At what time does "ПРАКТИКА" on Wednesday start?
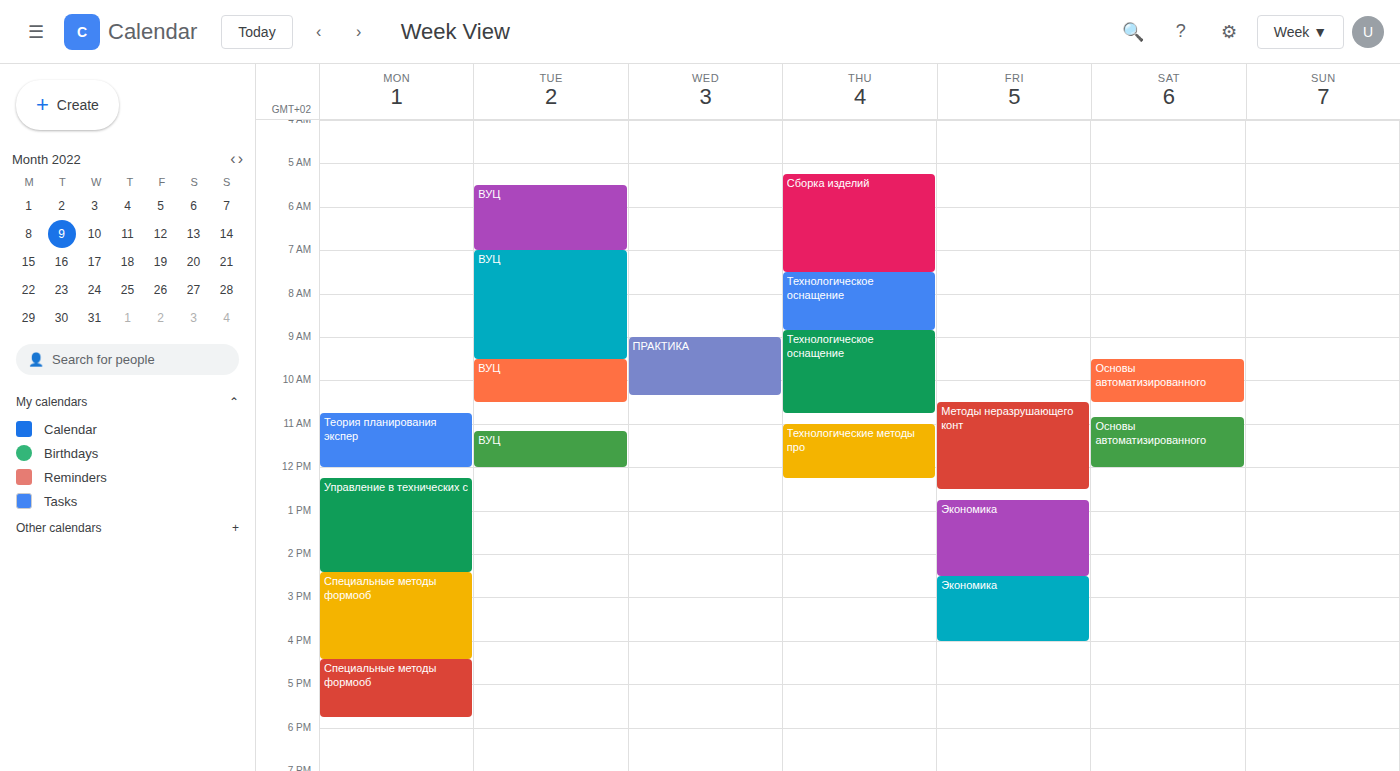
9:00 AM